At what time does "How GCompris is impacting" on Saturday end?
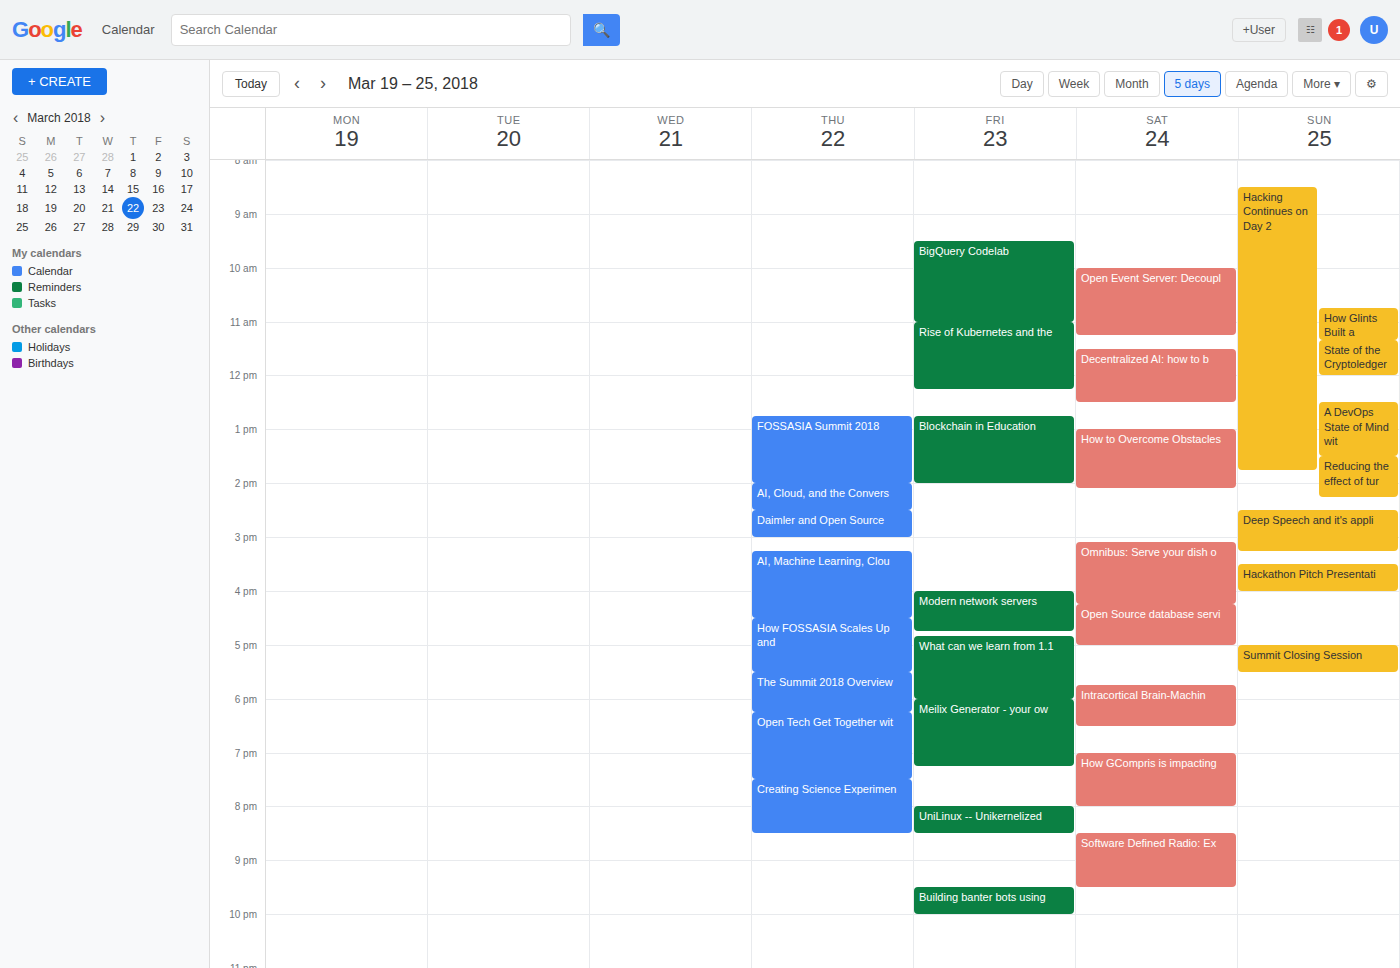
8:00 PM